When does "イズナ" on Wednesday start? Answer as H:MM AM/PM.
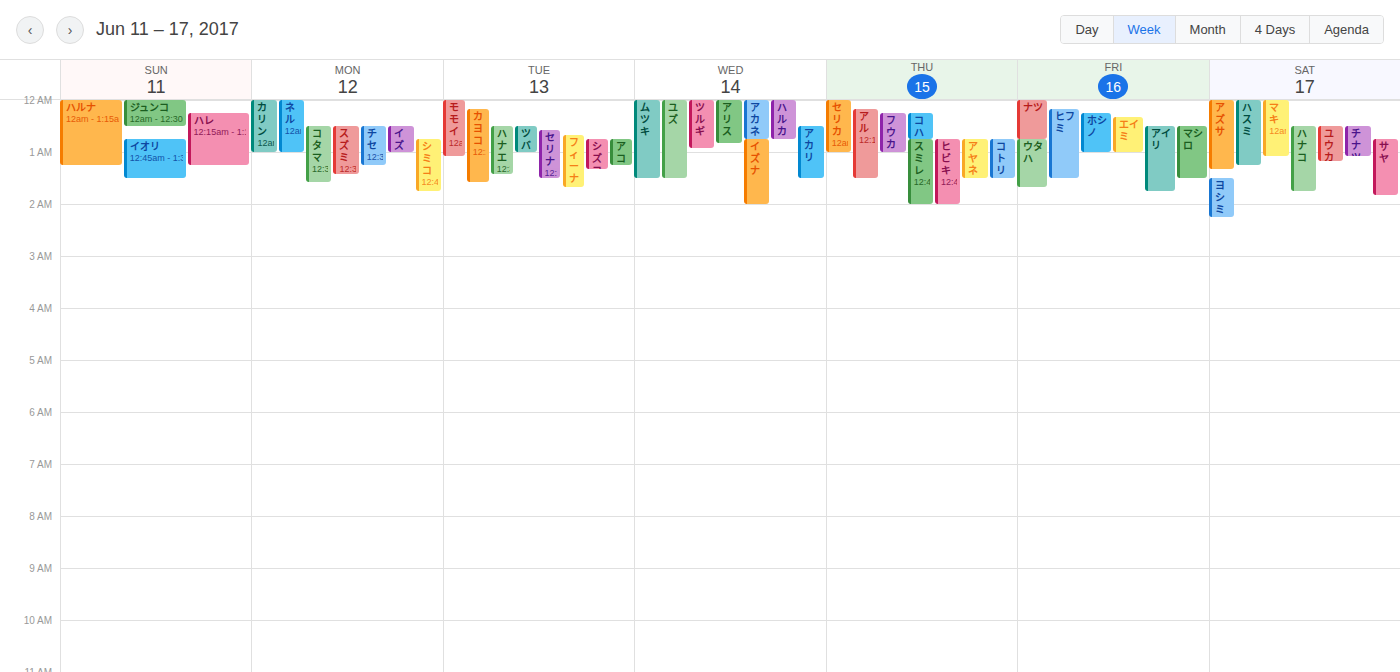
12:45 AM